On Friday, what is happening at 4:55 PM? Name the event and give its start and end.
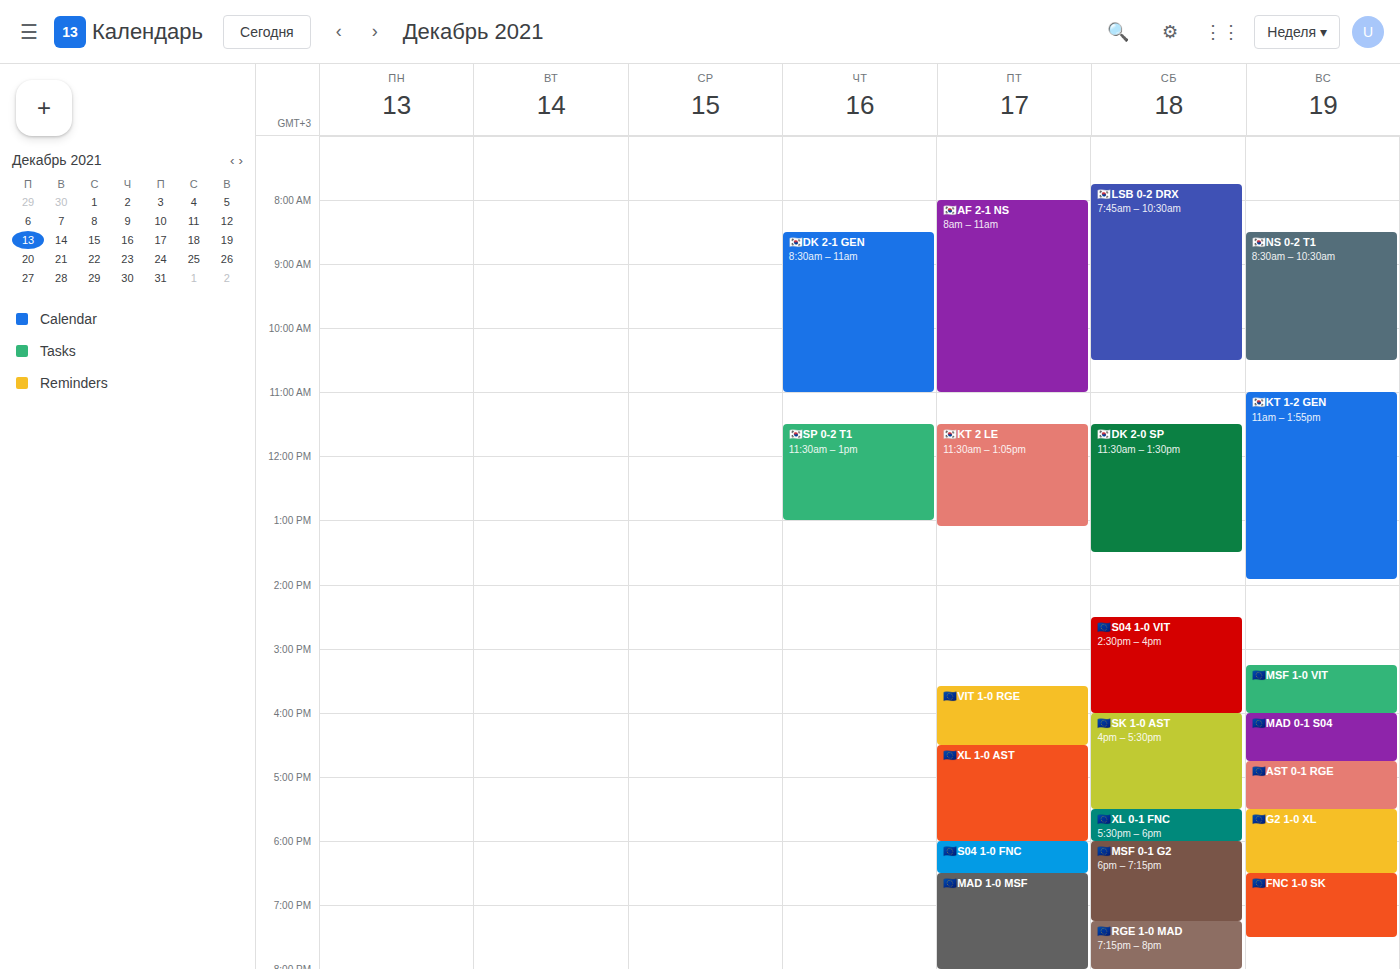
"🇪🇺XL 1-0 AST", 4:30 PM to 6:00 PM